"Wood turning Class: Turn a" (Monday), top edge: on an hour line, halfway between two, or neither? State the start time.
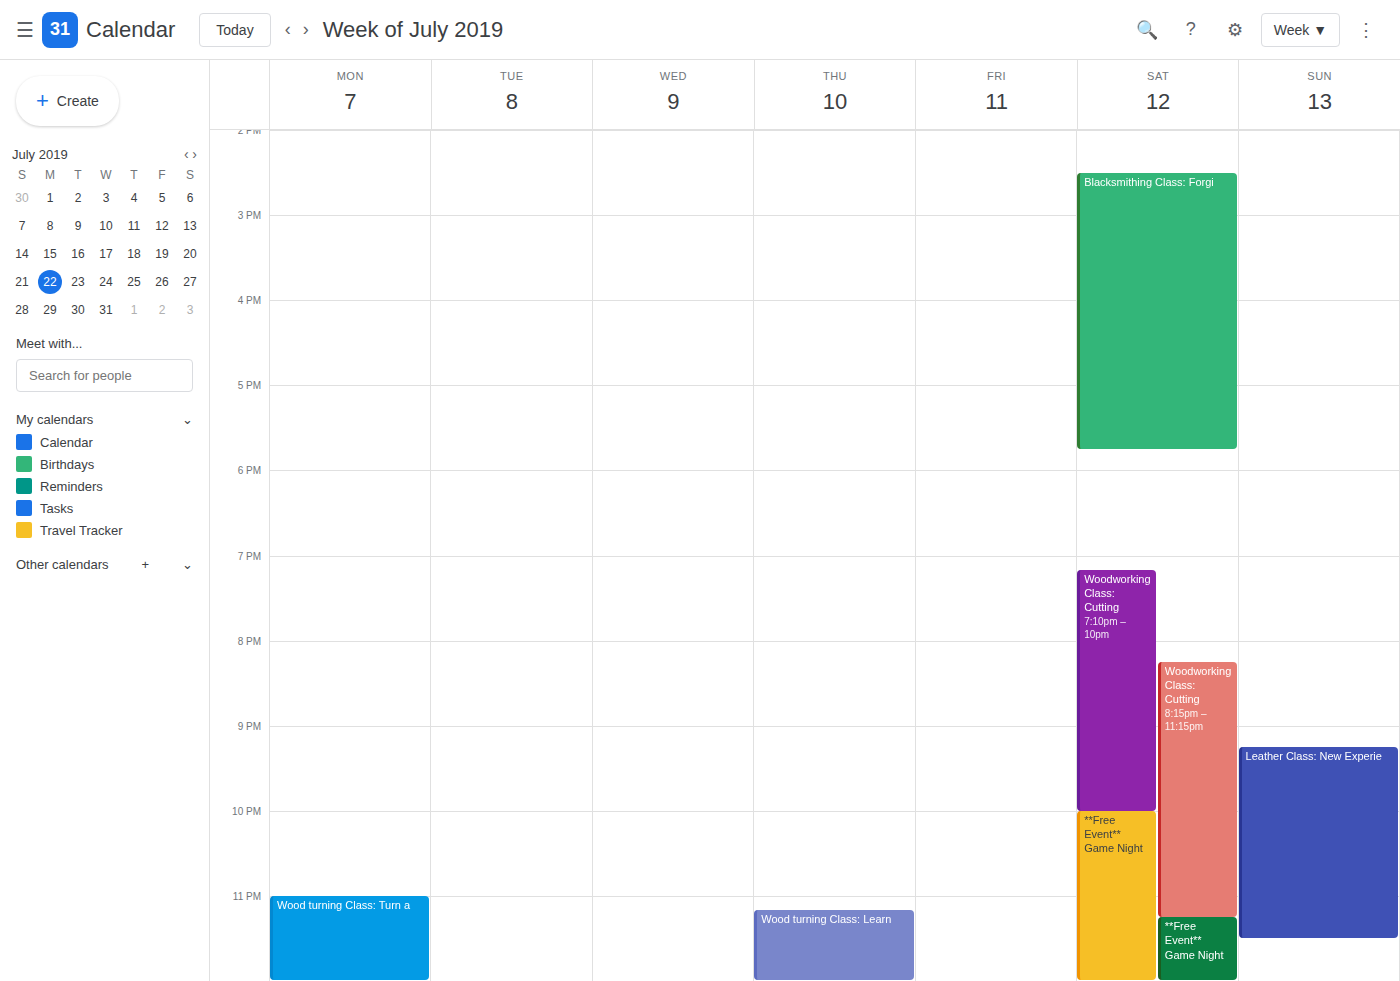
11:00 PM -- exactly on the 11 PM line.